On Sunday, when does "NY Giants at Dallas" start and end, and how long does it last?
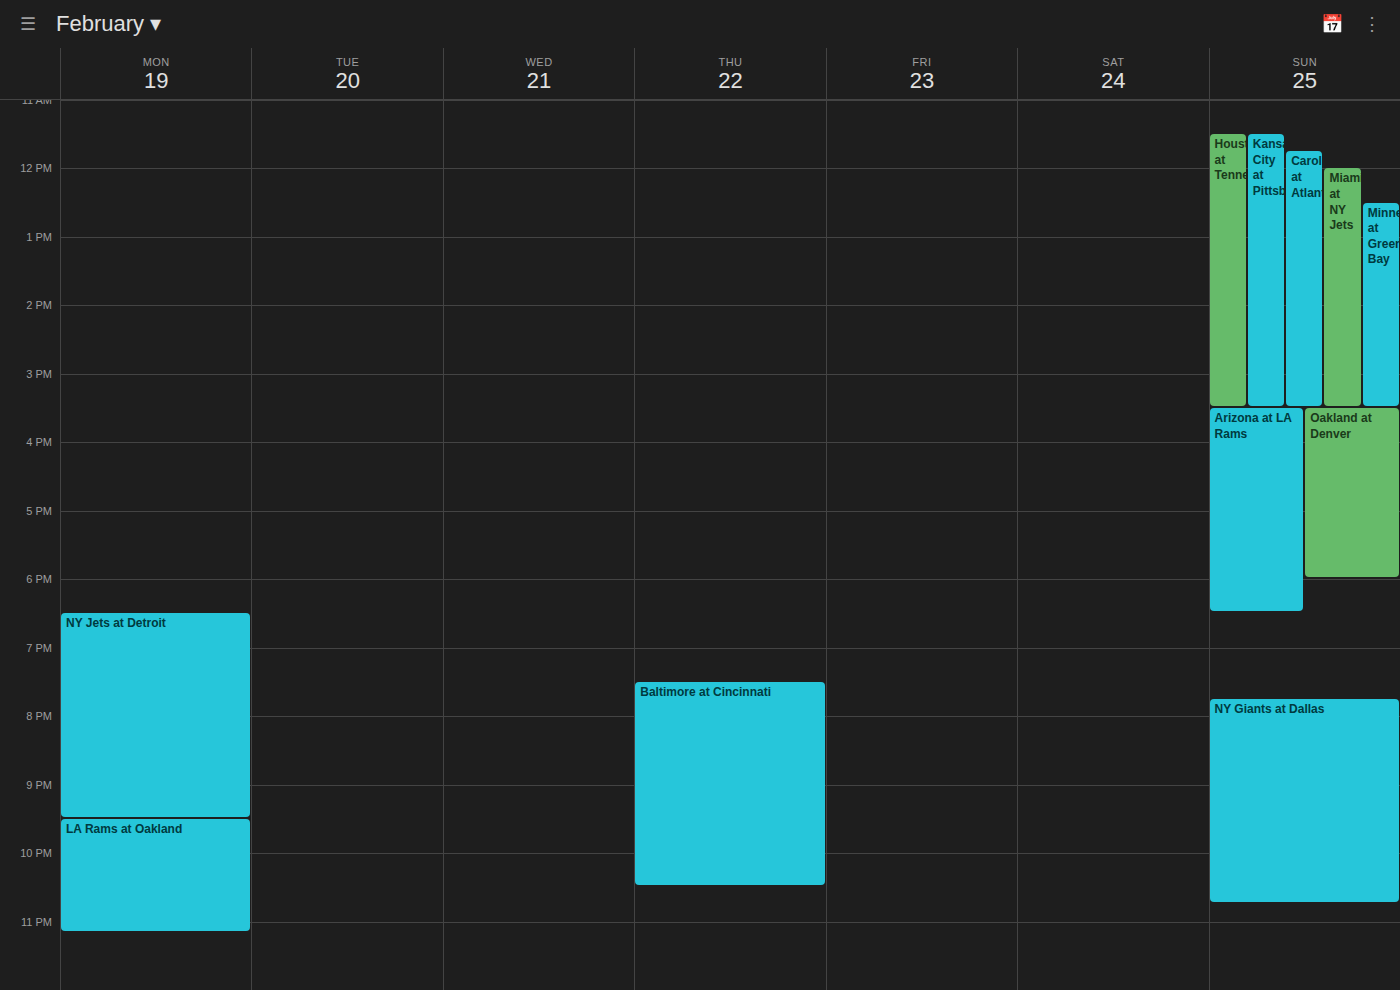
7:45 PM to 10:45 PM, 3 hours